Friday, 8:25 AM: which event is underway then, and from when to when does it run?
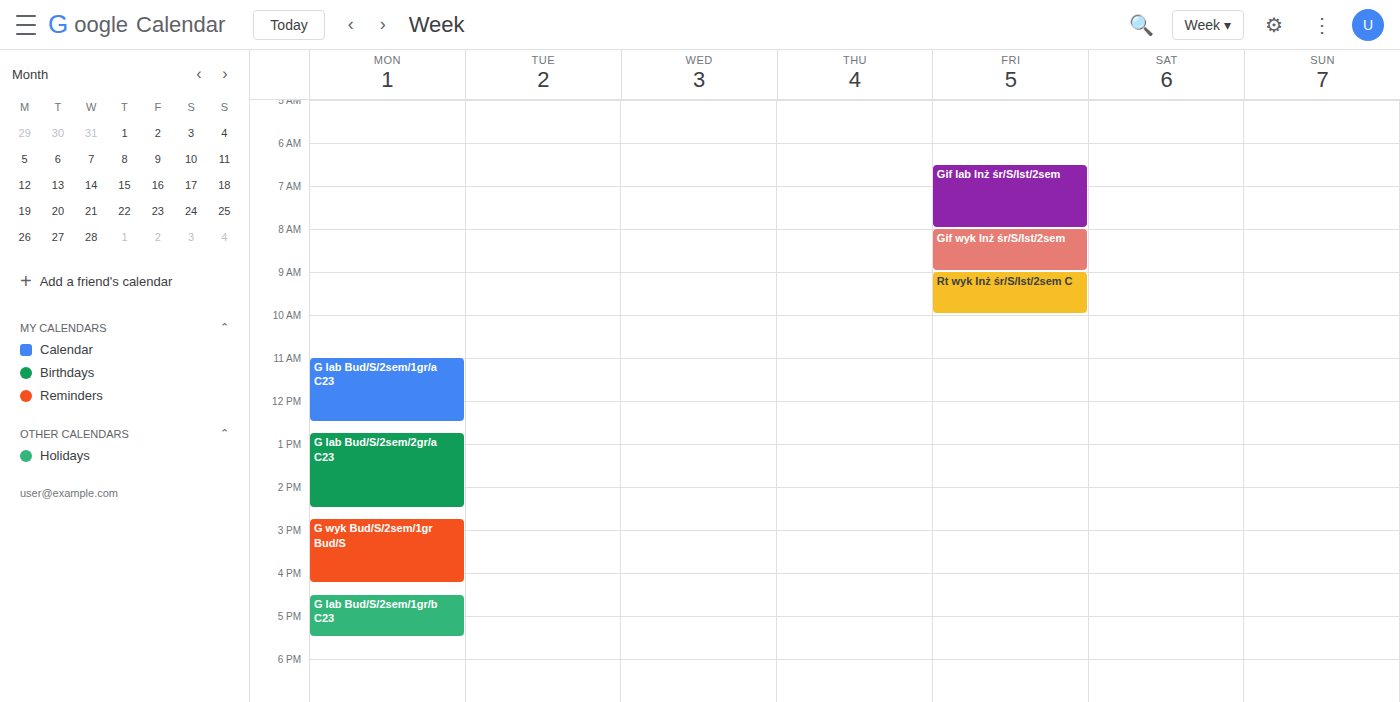
"Gif wyk Inż śr/S/Ist/2sem", 8:00 AM to 9:00 AM